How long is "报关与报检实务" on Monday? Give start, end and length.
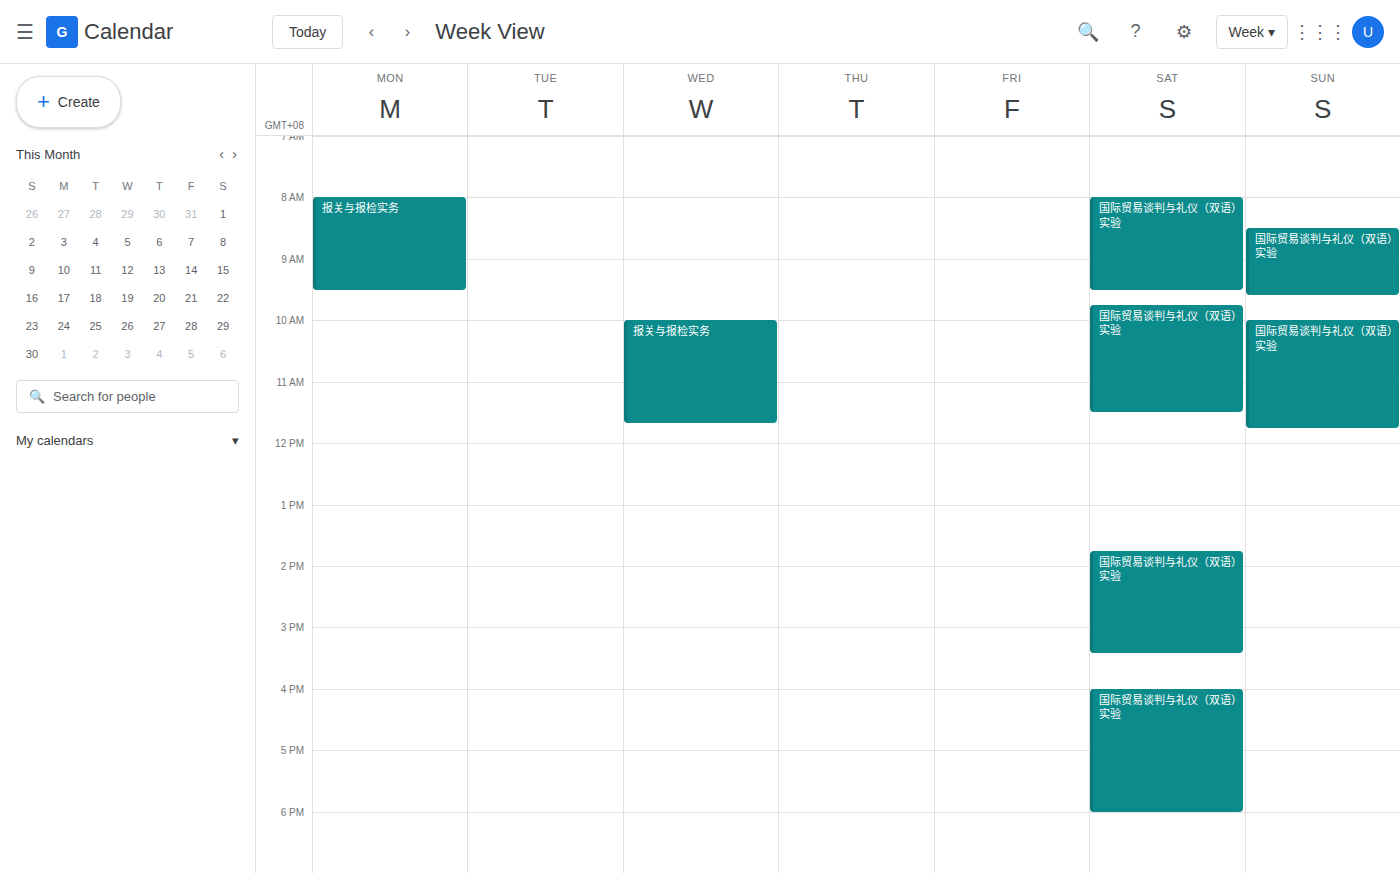
8:00 AM to 9:30 AM, 1 hour 30 minutes